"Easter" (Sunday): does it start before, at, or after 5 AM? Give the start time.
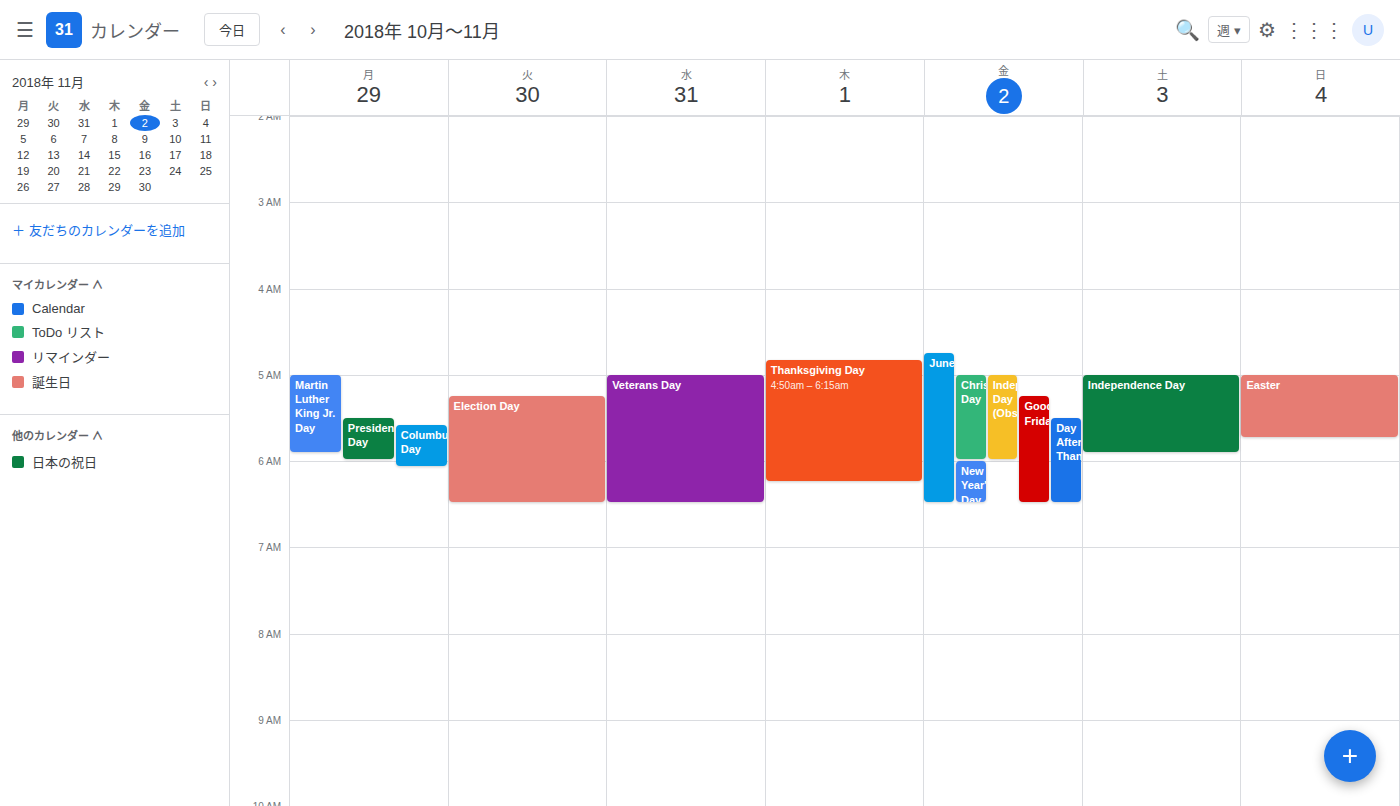
5:00 AM -- exactly at 5 AM, on the 5 AM line.